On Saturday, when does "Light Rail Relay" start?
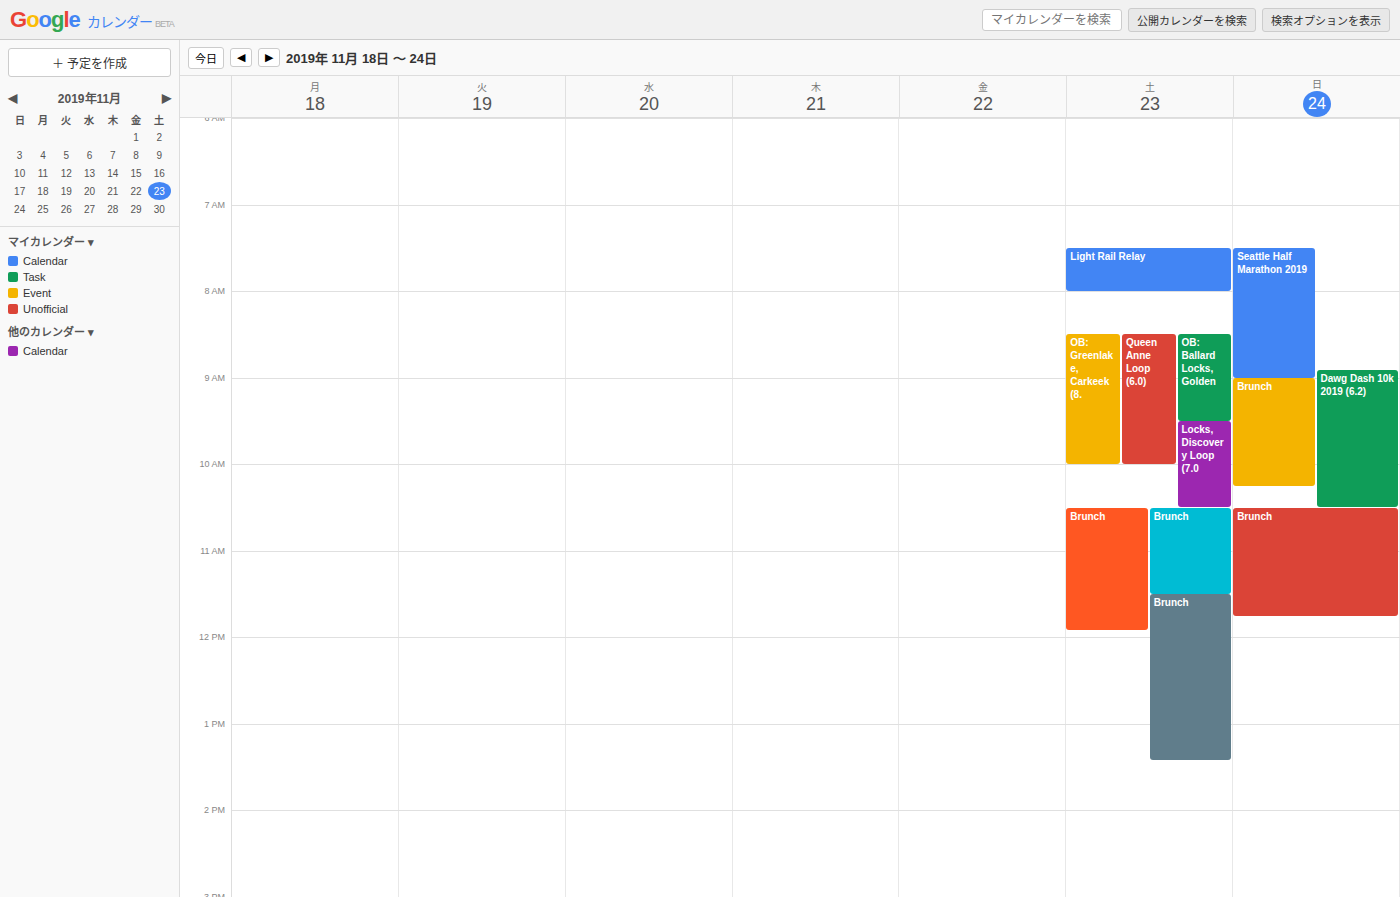
7:30 AM